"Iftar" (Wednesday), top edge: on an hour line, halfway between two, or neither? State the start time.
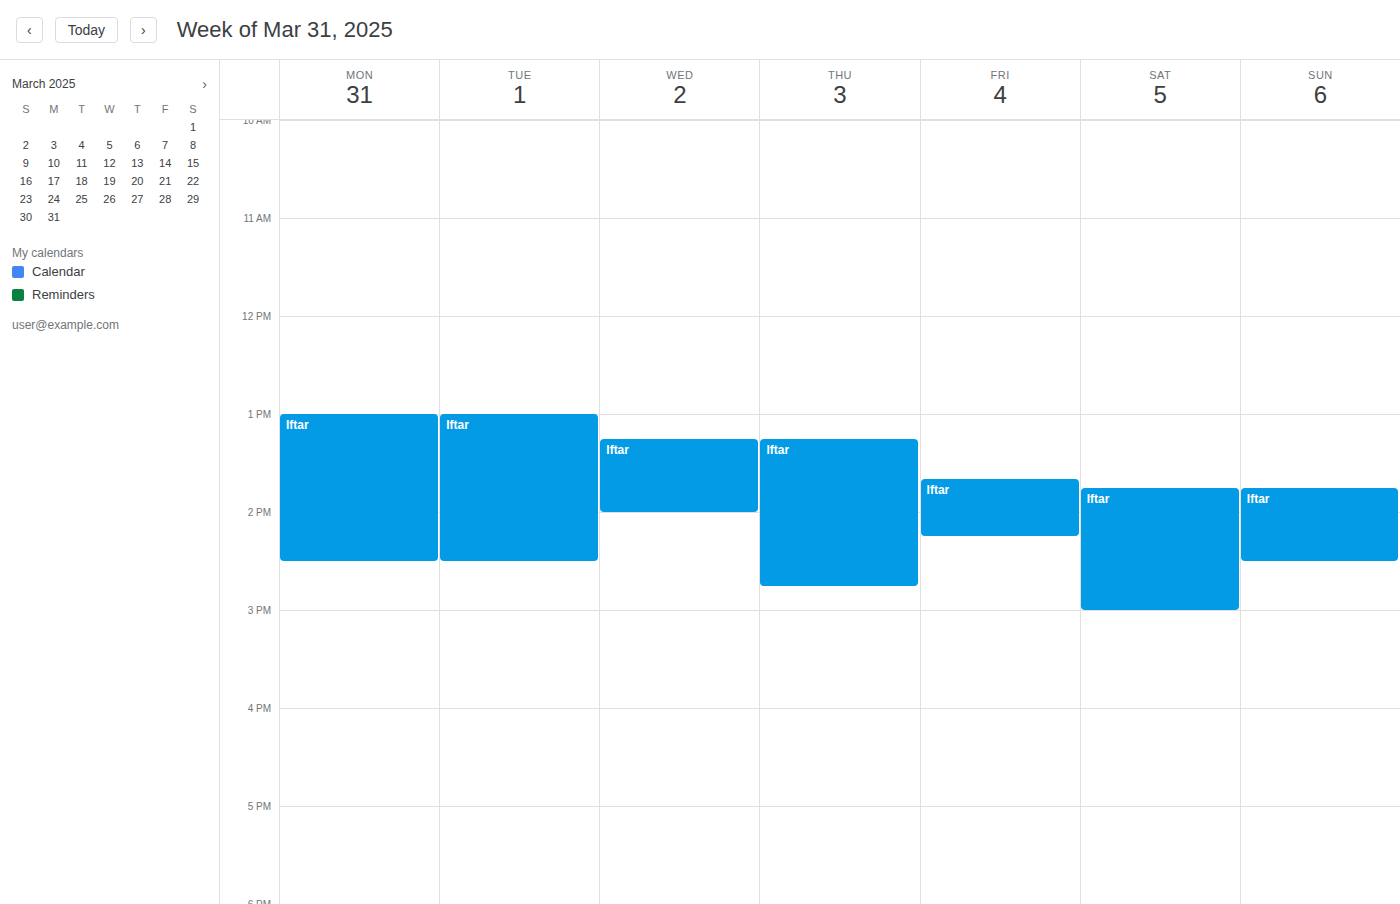
1:15 PM -- neither: a quarter of the way from the 1 PM line to the 2 PM line.